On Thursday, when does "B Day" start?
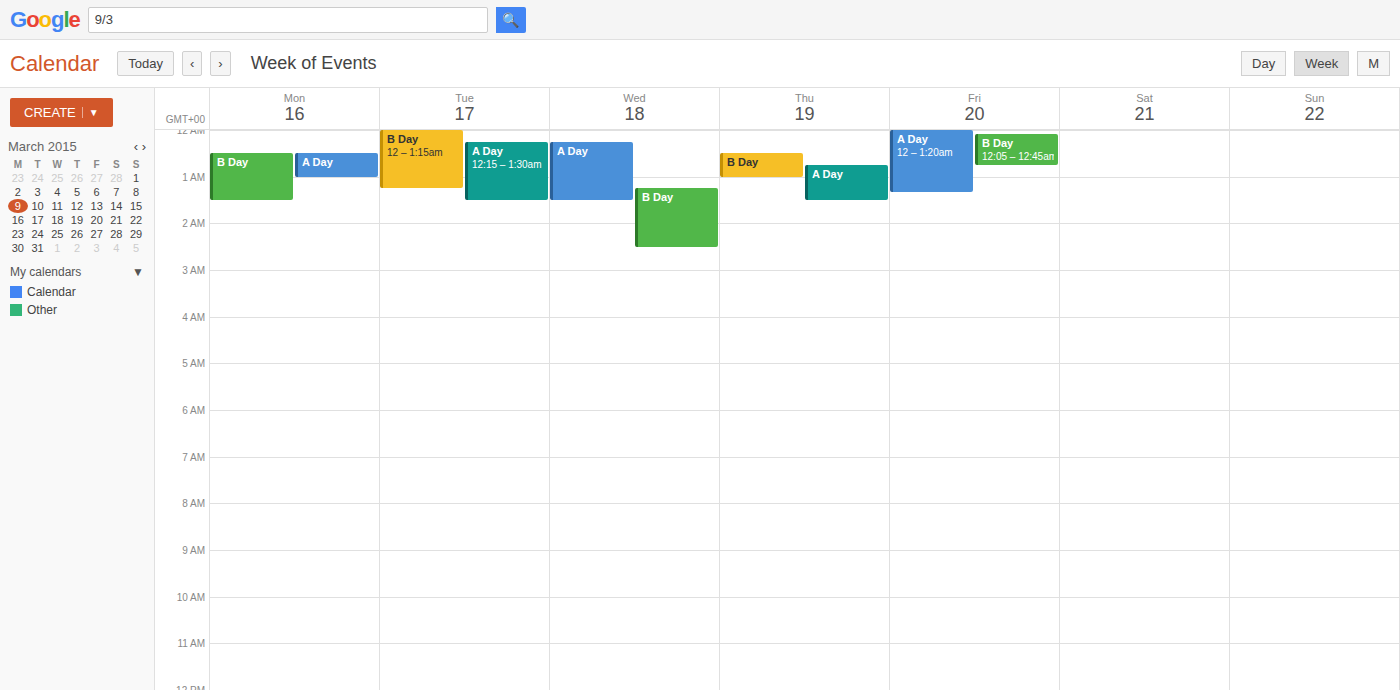
00:30